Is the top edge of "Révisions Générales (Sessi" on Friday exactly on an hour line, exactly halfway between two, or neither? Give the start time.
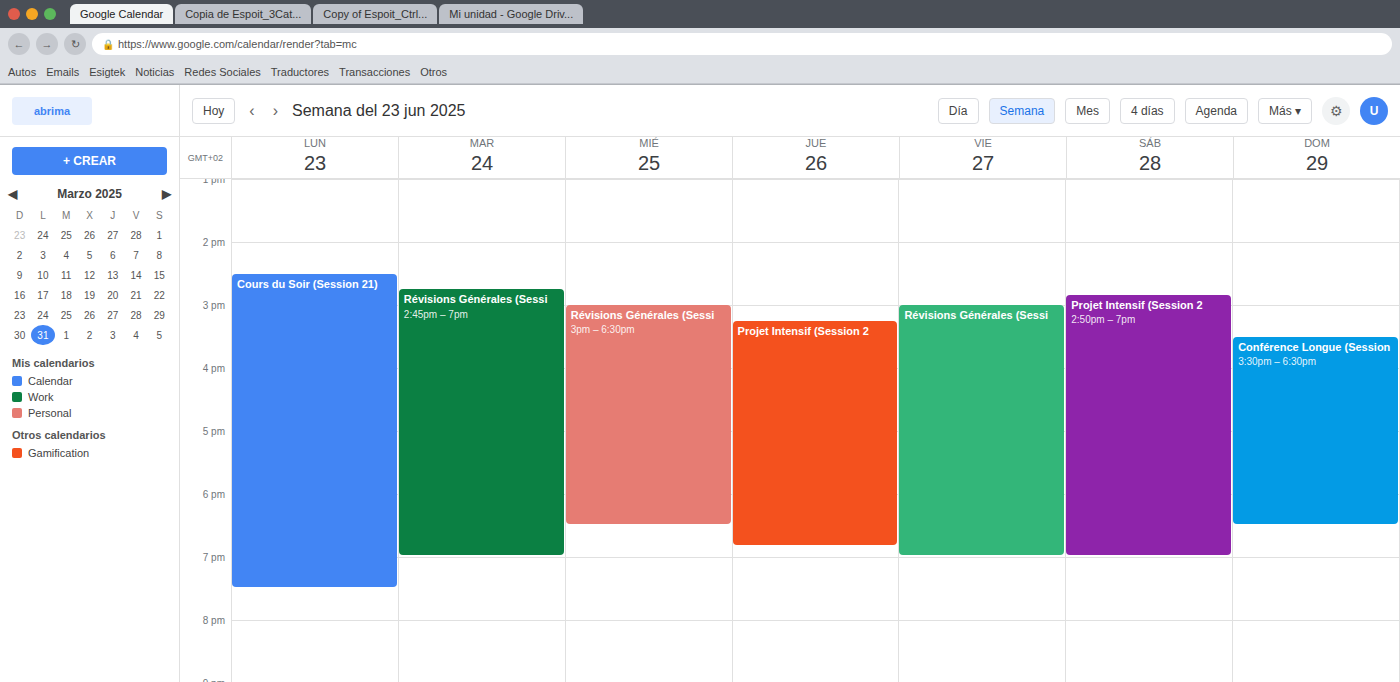
15:00 -- exactly on the 15:00 line.